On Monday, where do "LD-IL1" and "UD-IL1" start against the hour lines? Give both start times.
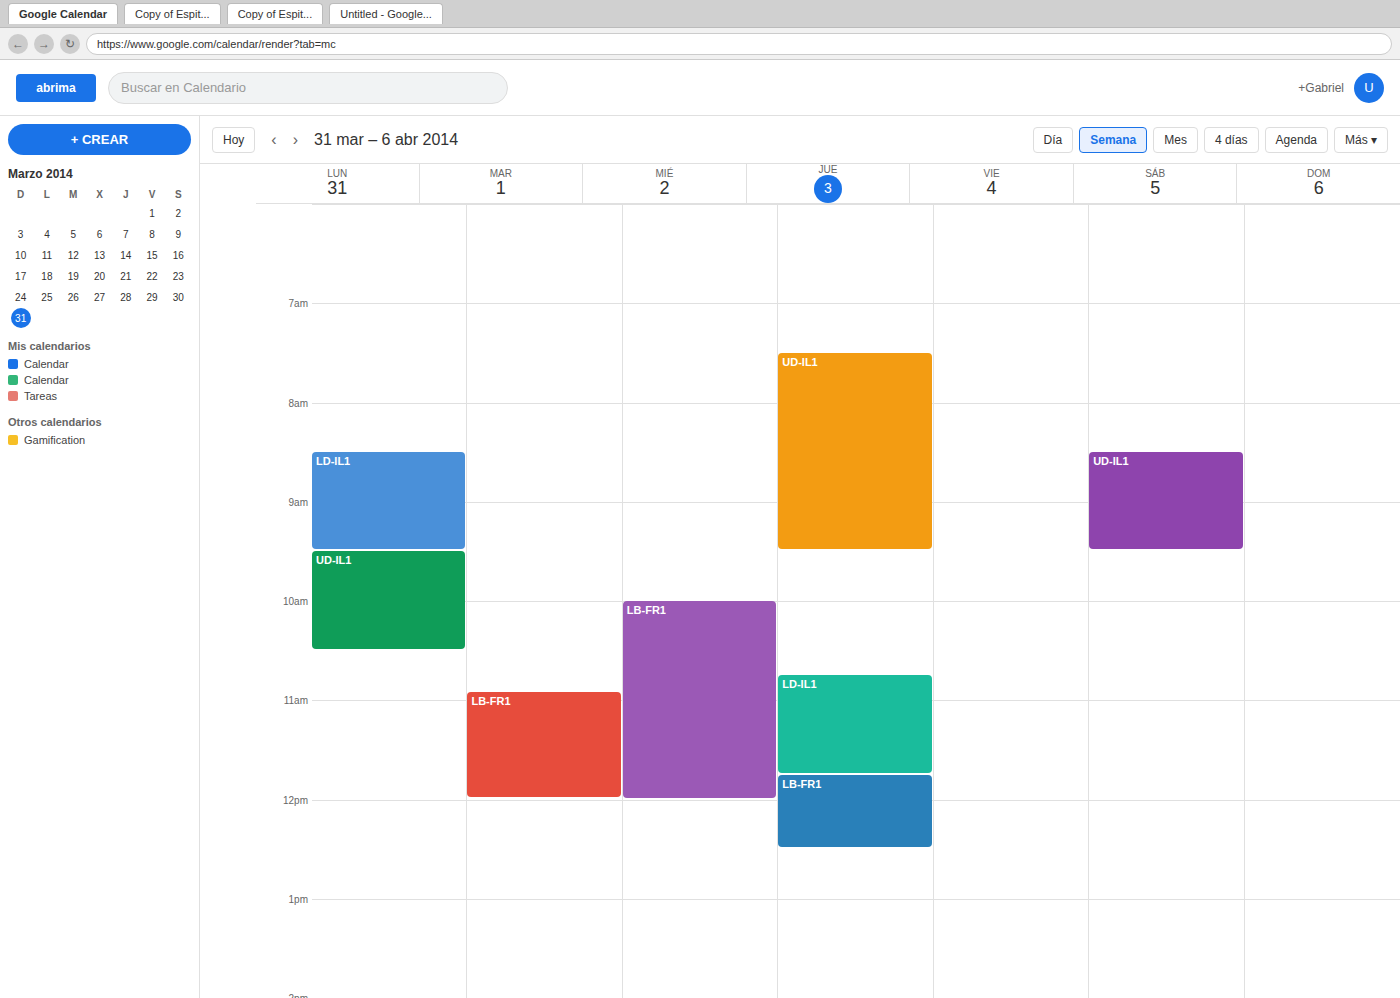
"LD-IL1": 8:30 AM, halfway between the 8 AM and 9 AM lines. "UD-IL1": 9:30 AM, halfway between the 9 AM and 10 AM lines.